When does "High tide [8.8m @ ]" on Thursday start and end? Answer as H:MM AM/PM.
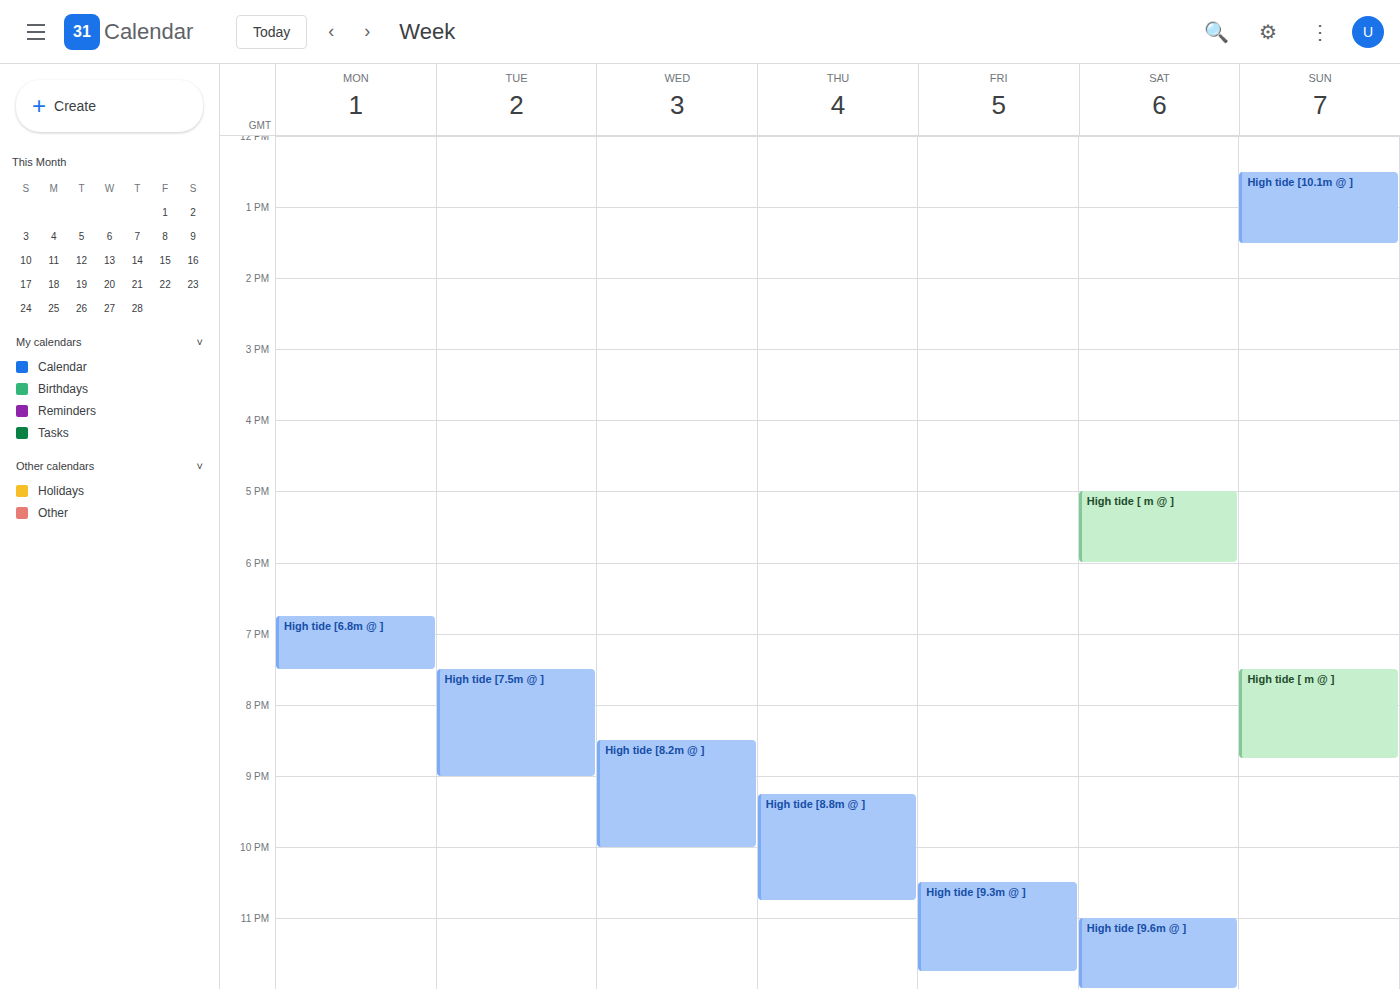
9:15 PM to 10:45 PM